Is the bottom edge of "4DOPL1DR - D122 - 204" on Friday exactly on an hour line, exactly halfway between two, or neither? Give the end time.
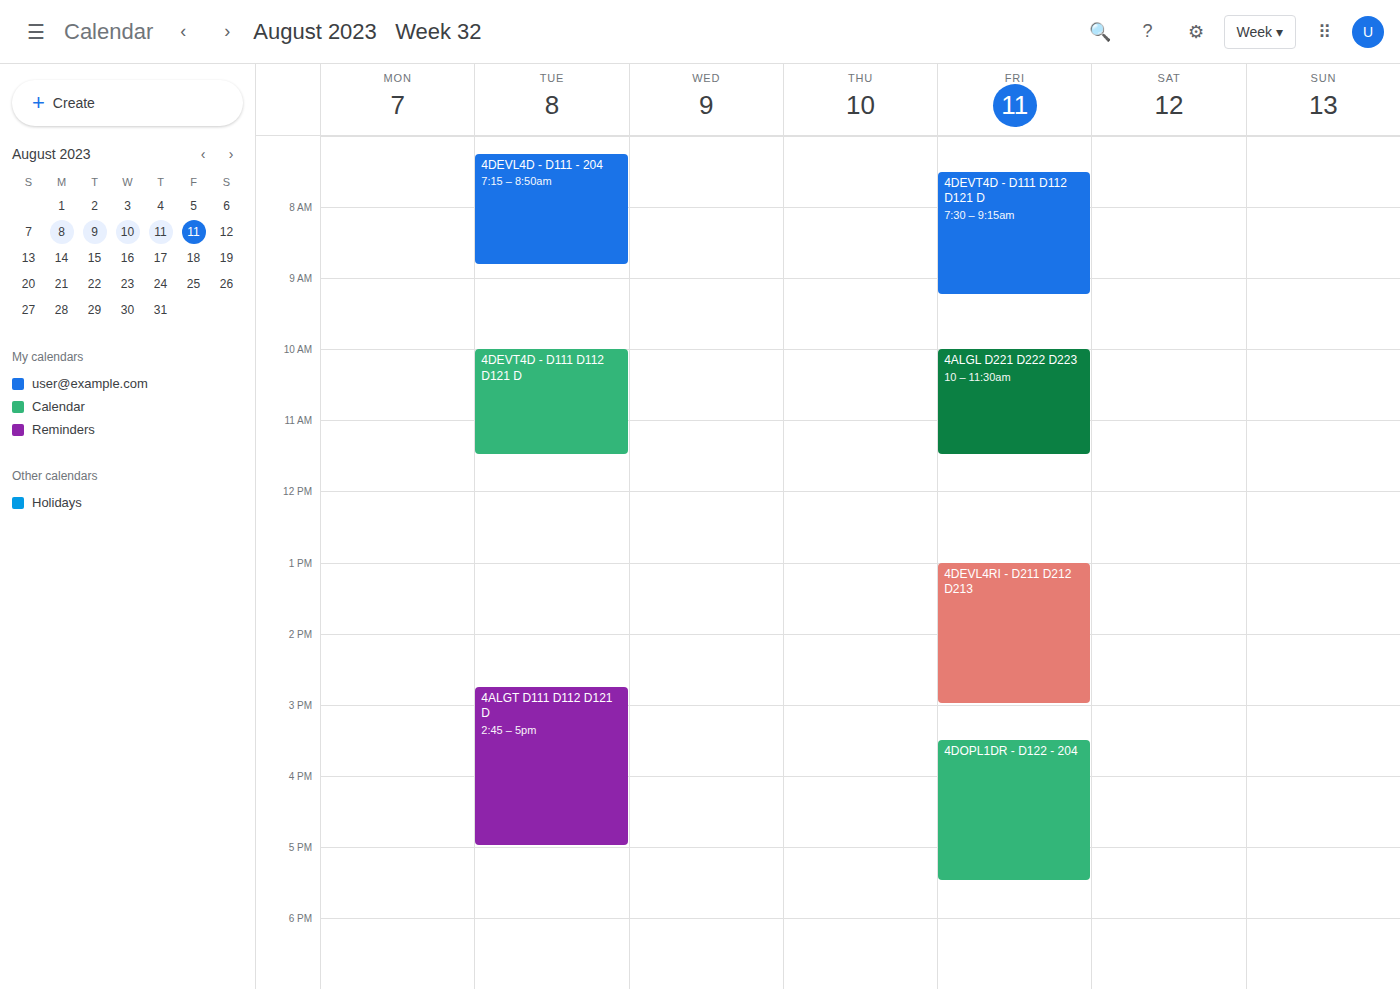
5:30 PM -- halfway between the 5 PM and 6 PM lines.